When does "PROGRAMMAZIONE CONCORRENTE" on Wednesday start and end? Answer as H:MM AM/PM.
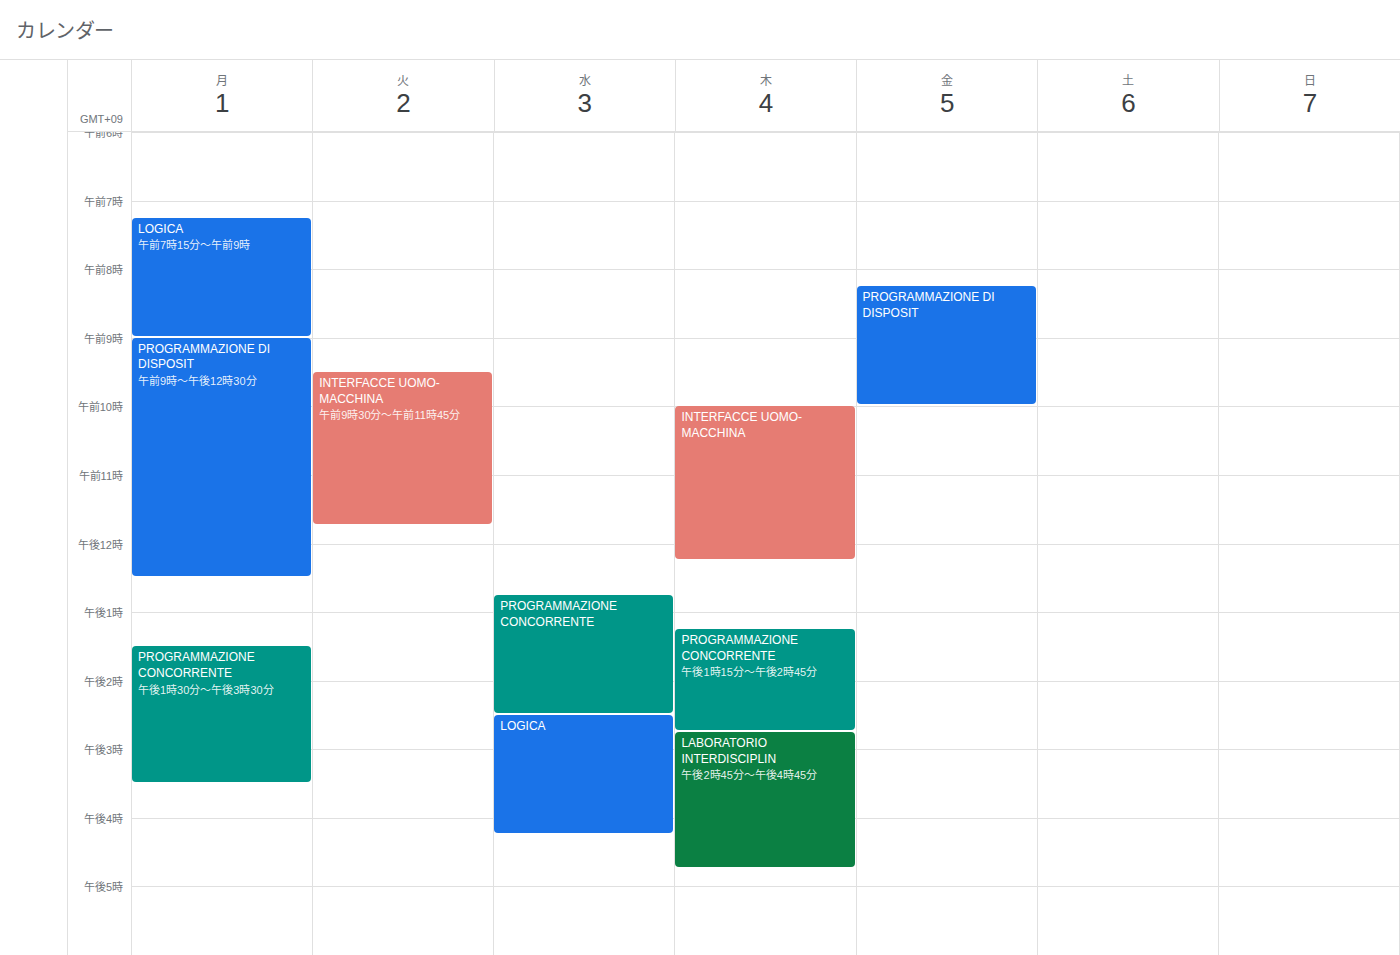
12:45 PM to 2:30 PM